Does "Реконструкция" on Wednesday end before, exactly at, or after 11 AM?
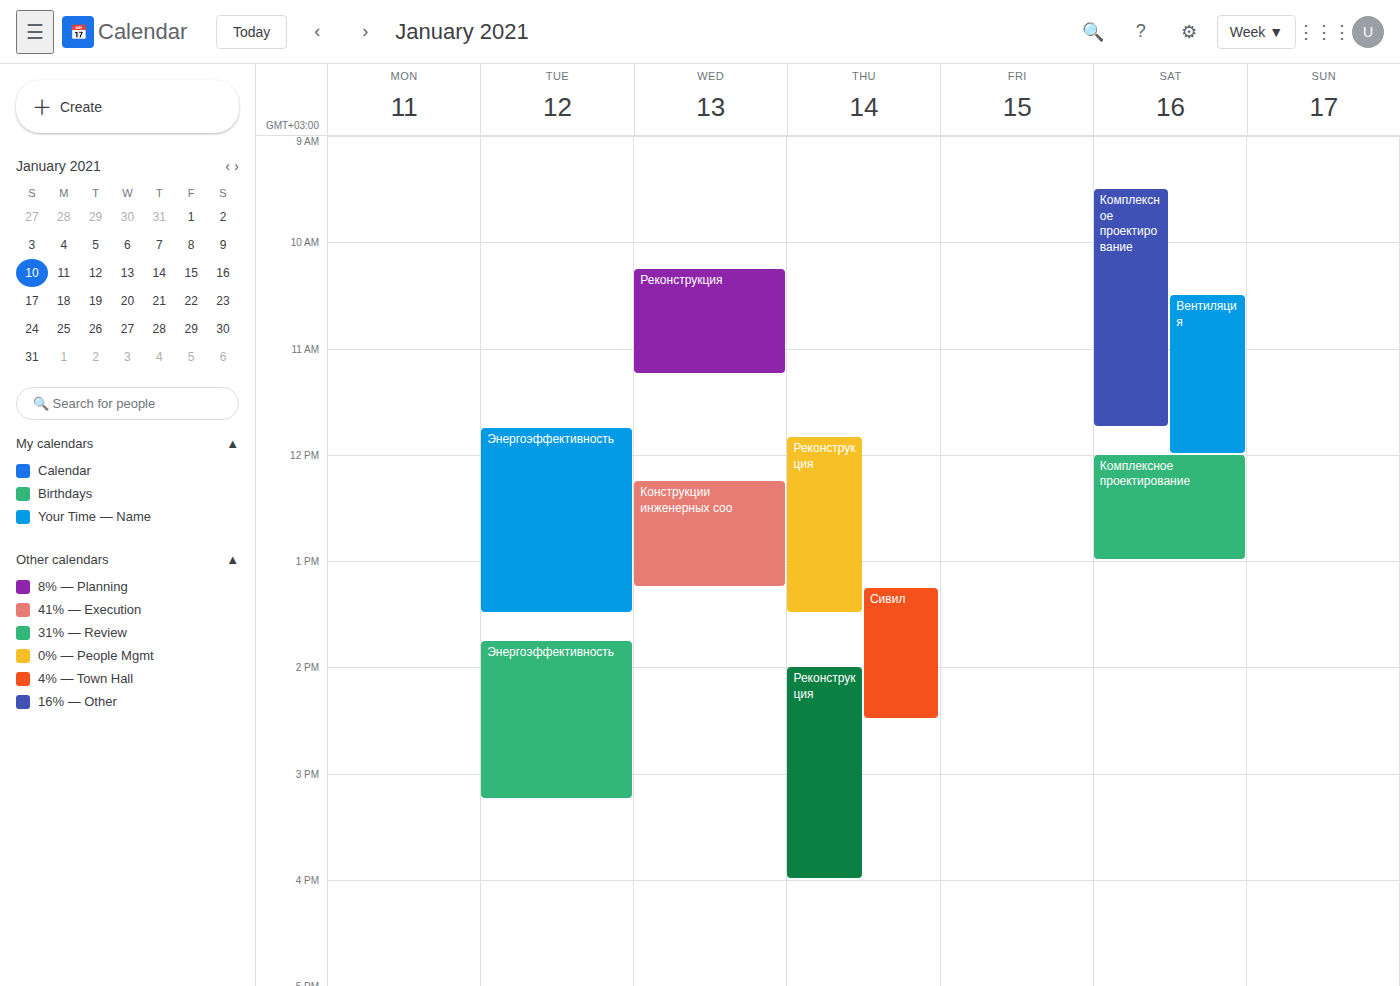
11:15 AM -- after 11 AM, 15 minutes below the 11 AM line.